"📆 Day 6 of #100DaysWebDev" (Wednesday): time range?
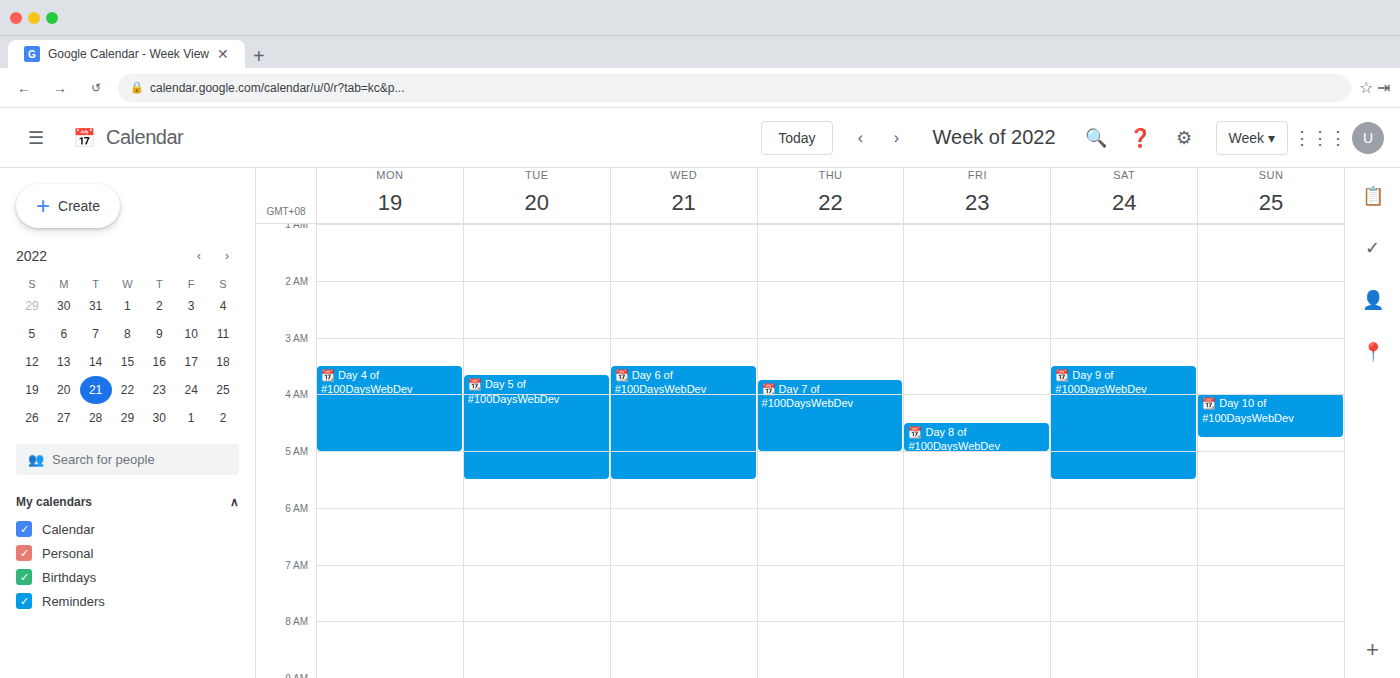
03:30 to 05:30